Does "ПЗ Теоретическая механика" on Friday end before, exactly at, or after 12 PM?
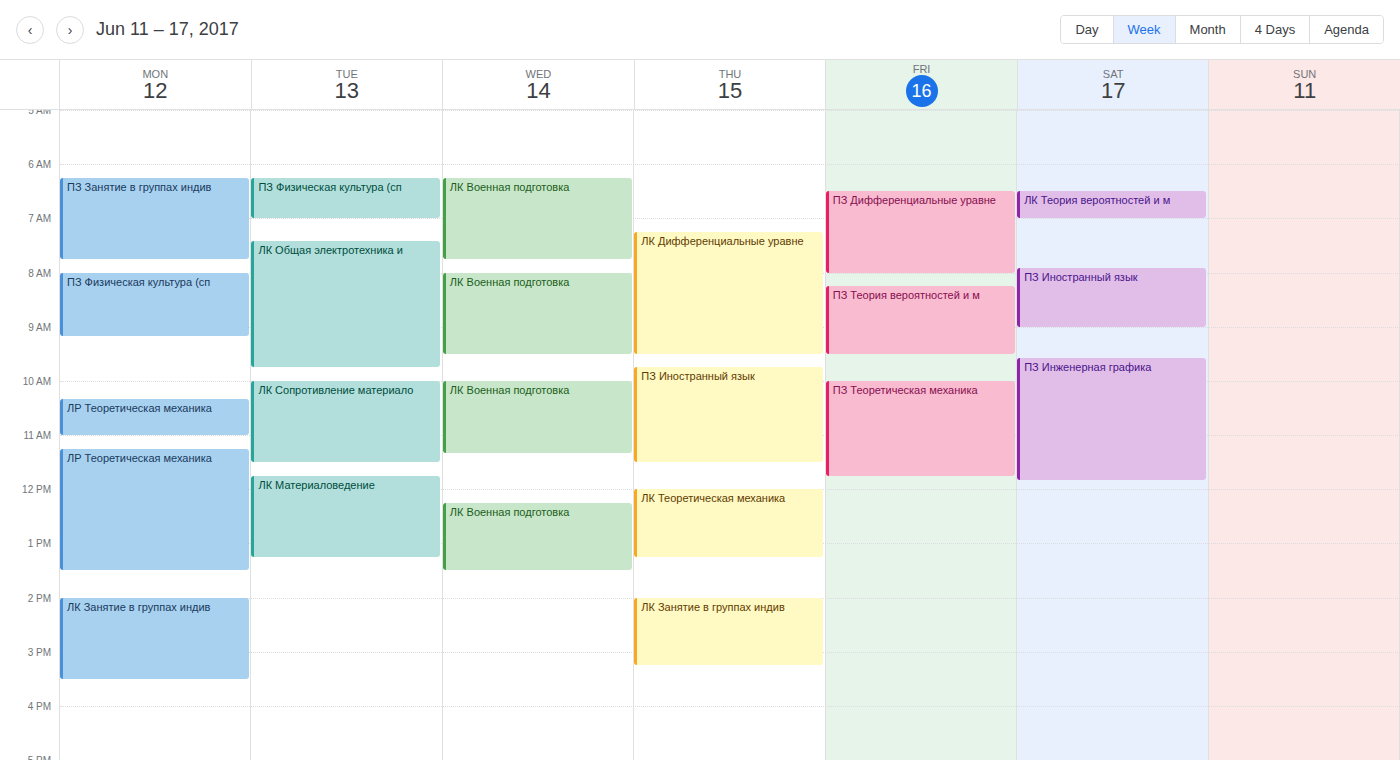
11:45 AM -- before 12 PM, 15 minutes above the 12 PM line.